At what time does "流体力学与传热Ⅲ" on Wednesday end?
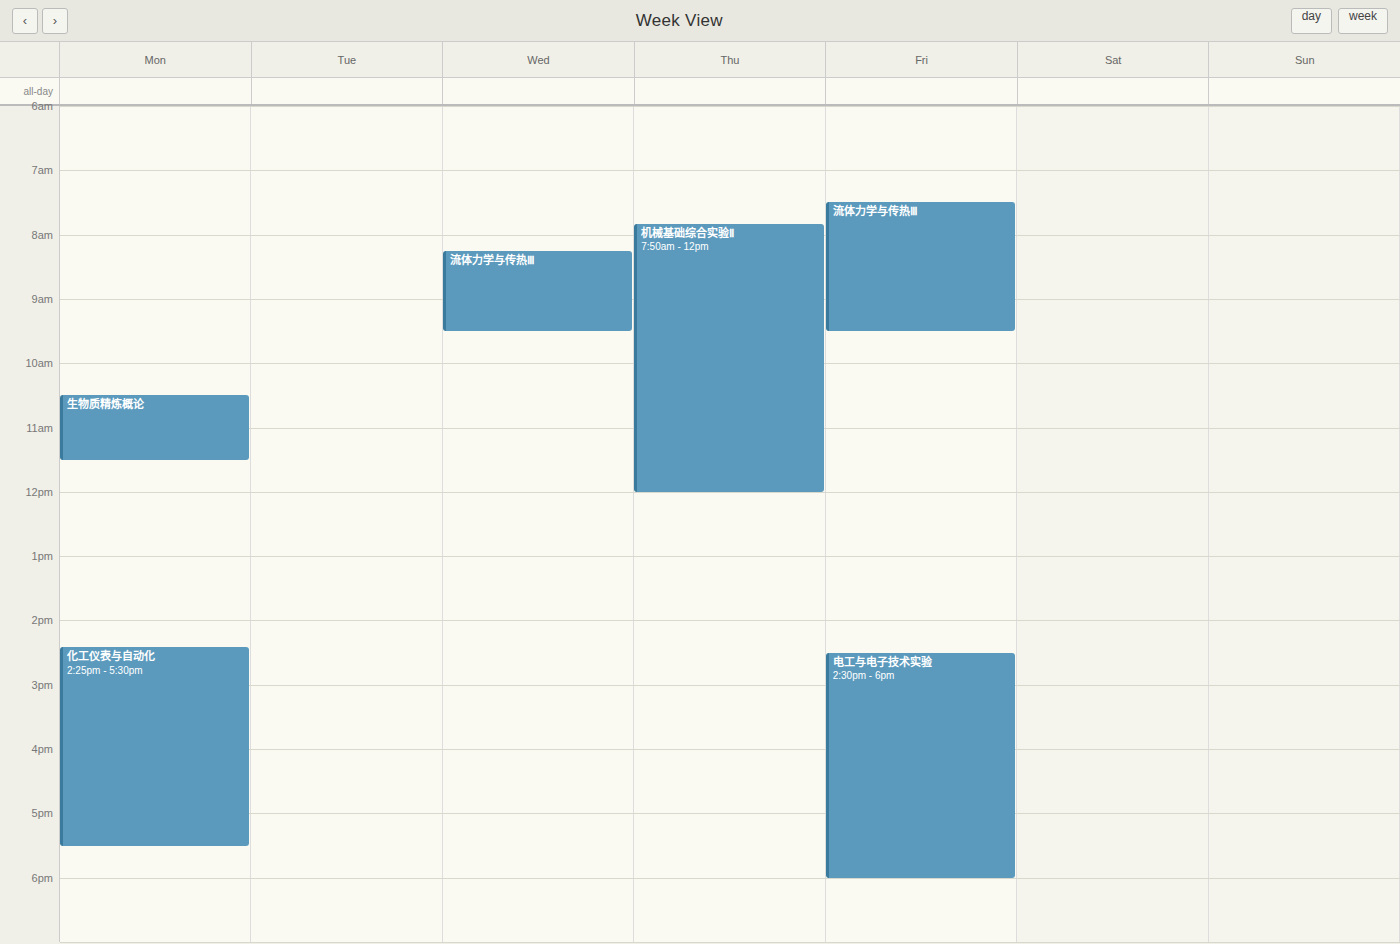
9:30 AM